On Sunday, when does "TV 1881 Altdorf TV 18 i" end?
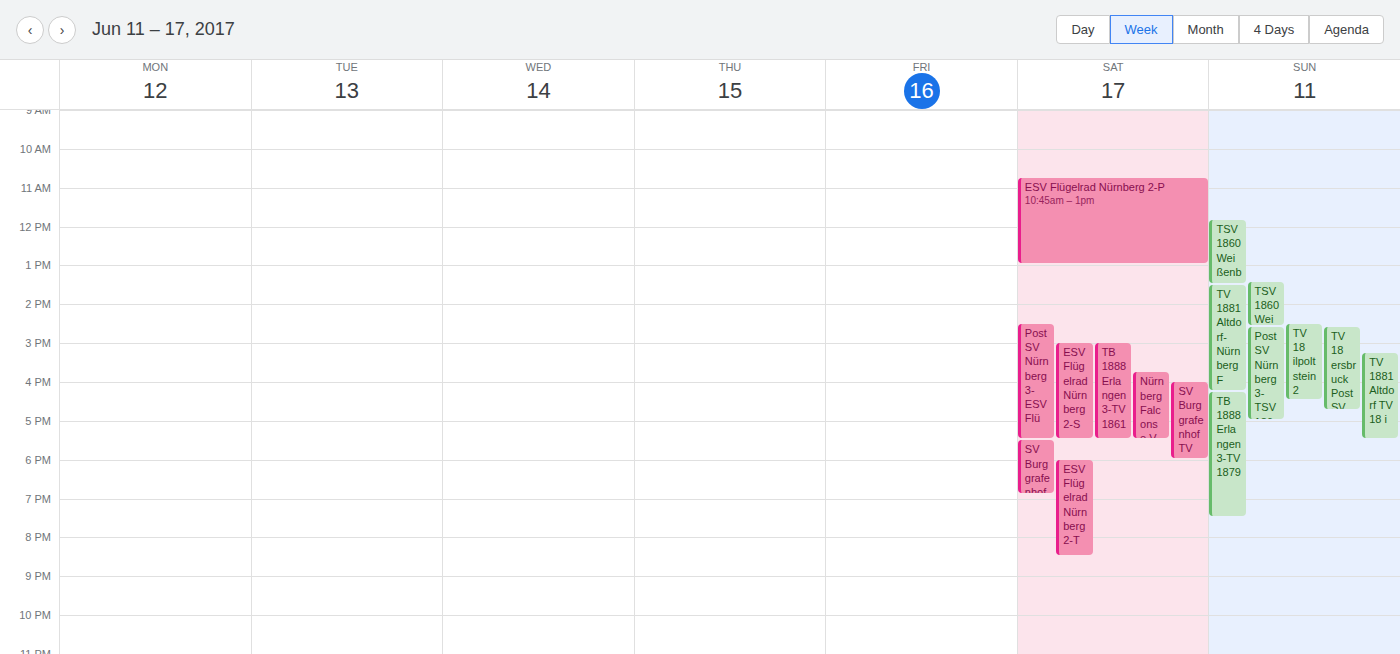
5:30 PM